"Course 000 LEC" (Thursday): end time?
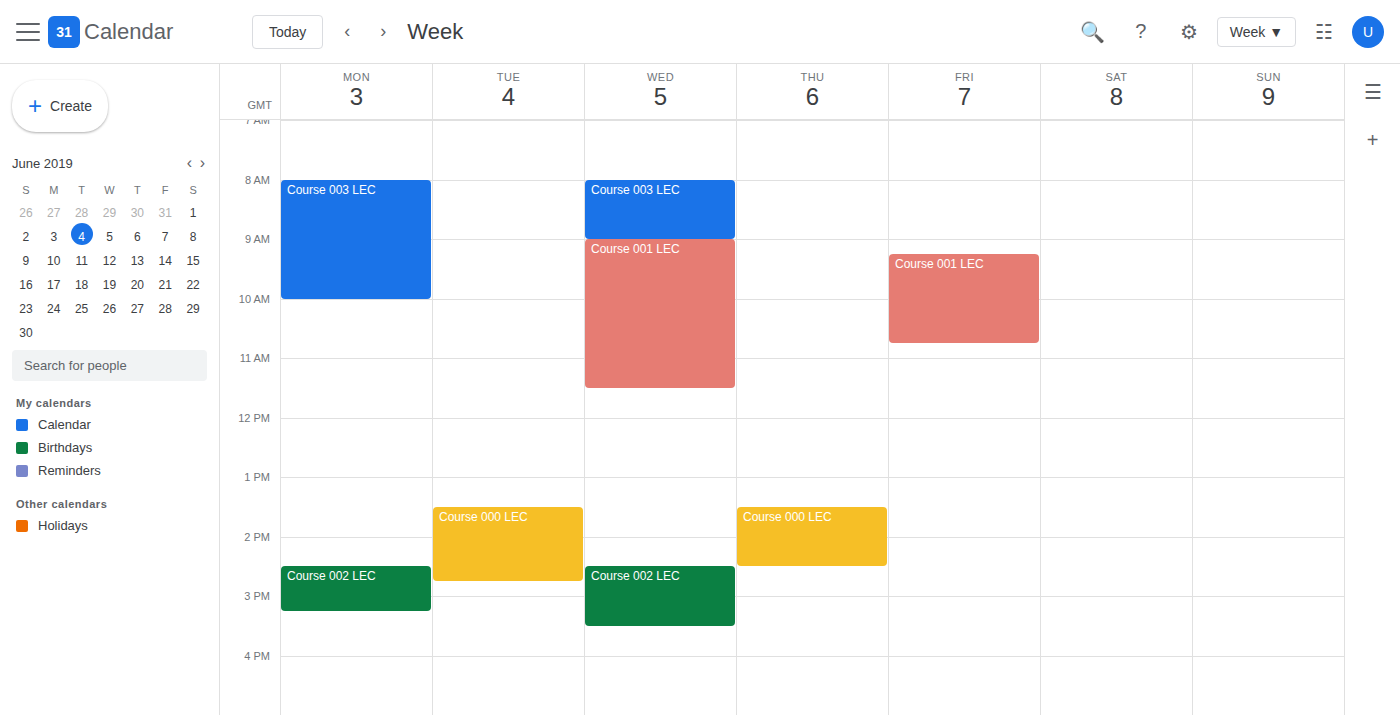
2:30 PM